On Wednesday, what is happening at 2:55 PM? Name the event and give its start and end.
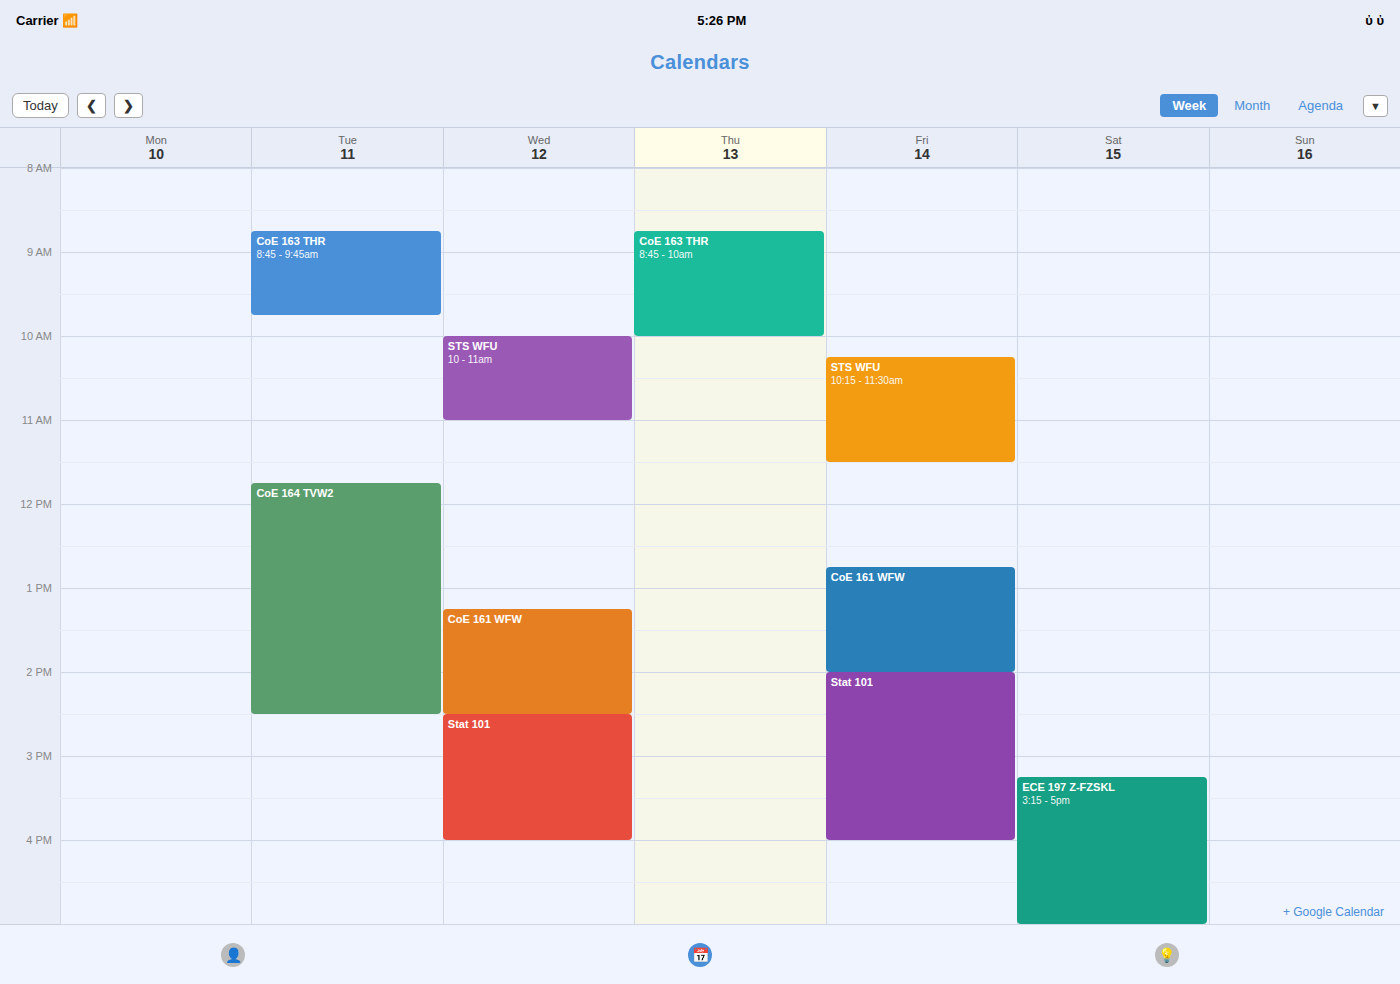
"Stat 101", 2:30 PM to 4:00 PM